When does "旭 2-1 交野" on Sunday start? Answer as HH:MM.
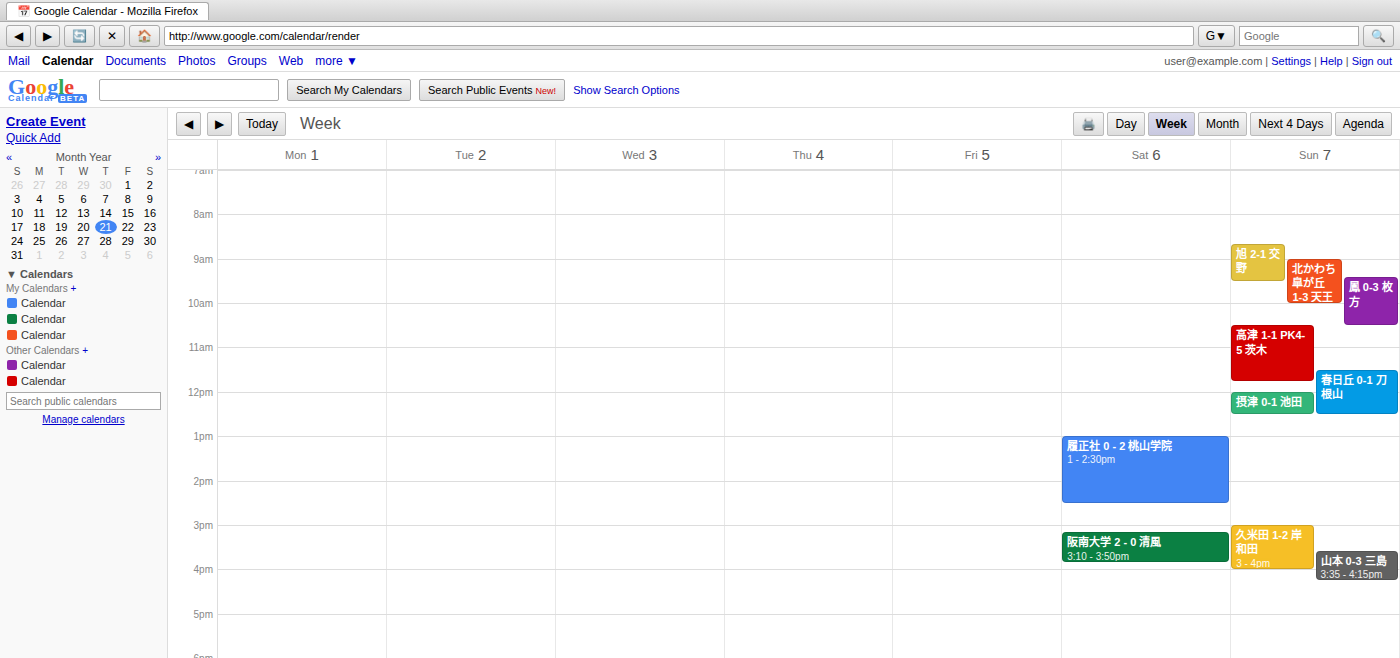
08:40